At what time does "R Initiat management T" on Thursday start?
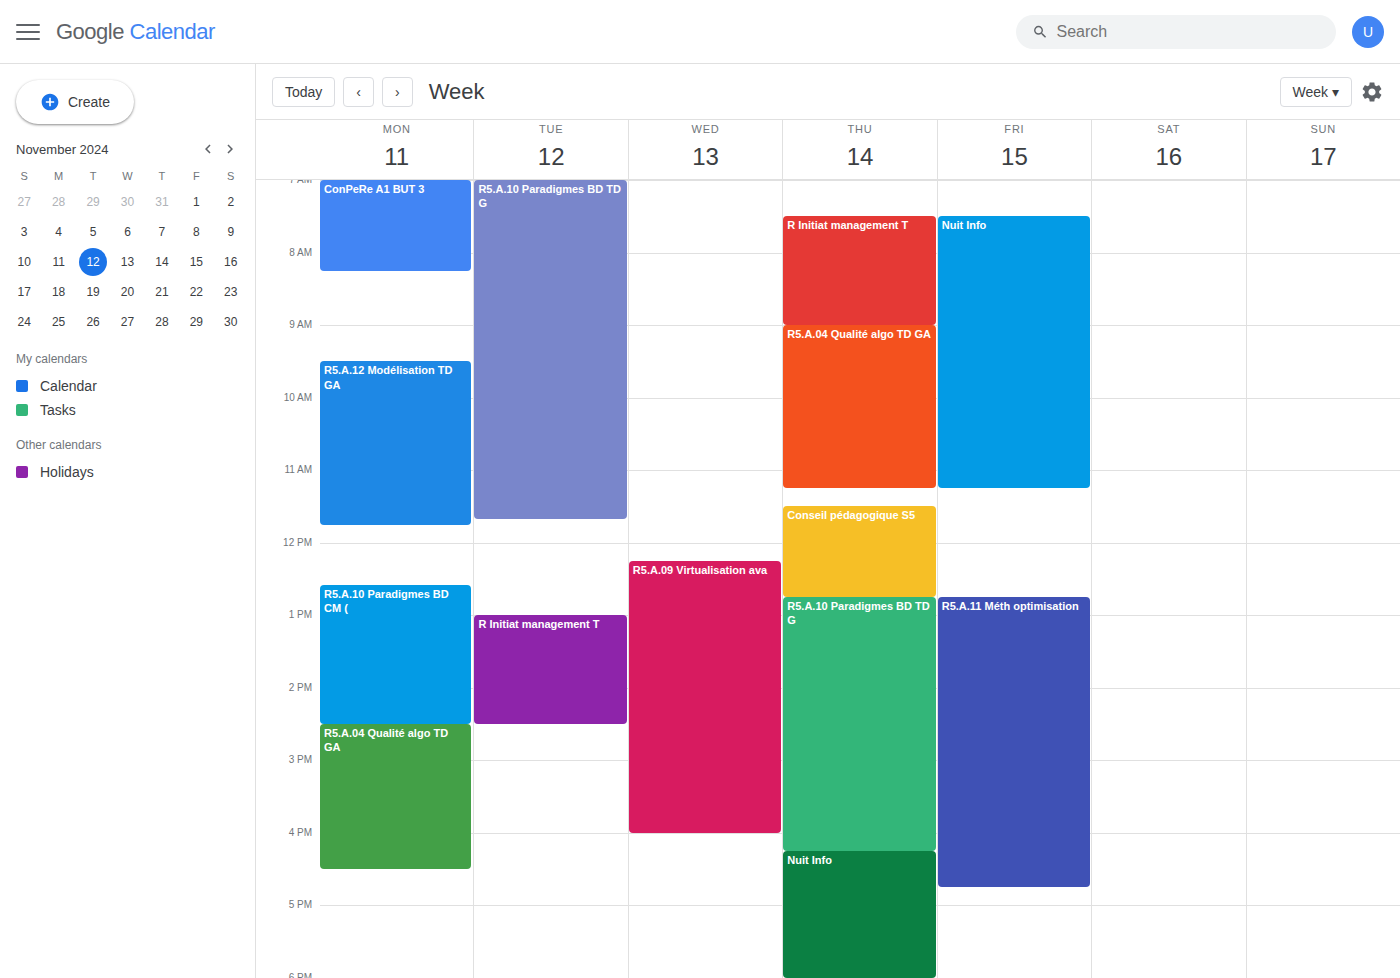
7:30 AM